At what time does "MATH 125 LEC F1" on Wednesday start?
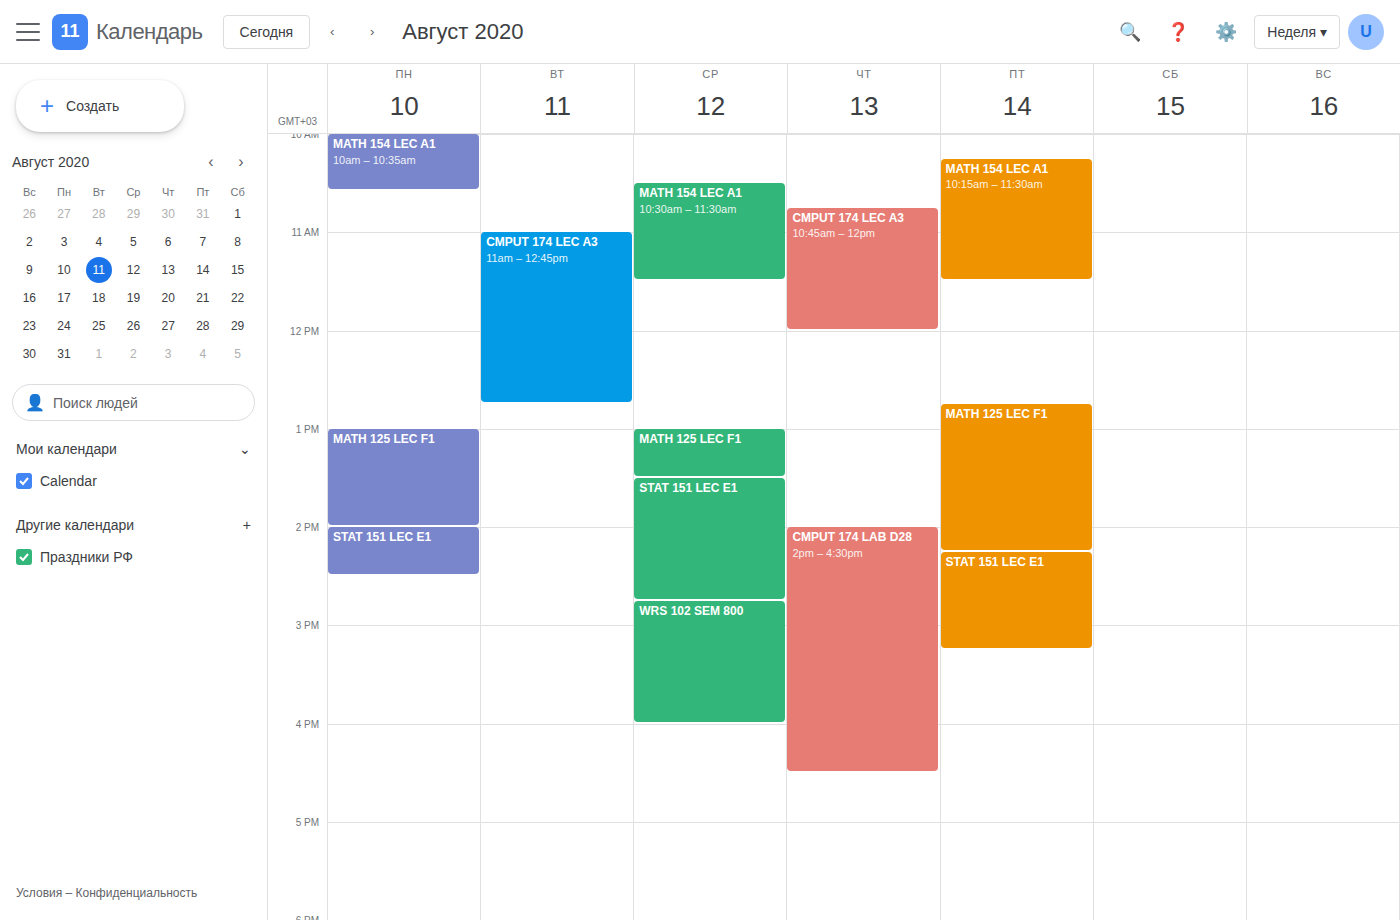
1:00 PM